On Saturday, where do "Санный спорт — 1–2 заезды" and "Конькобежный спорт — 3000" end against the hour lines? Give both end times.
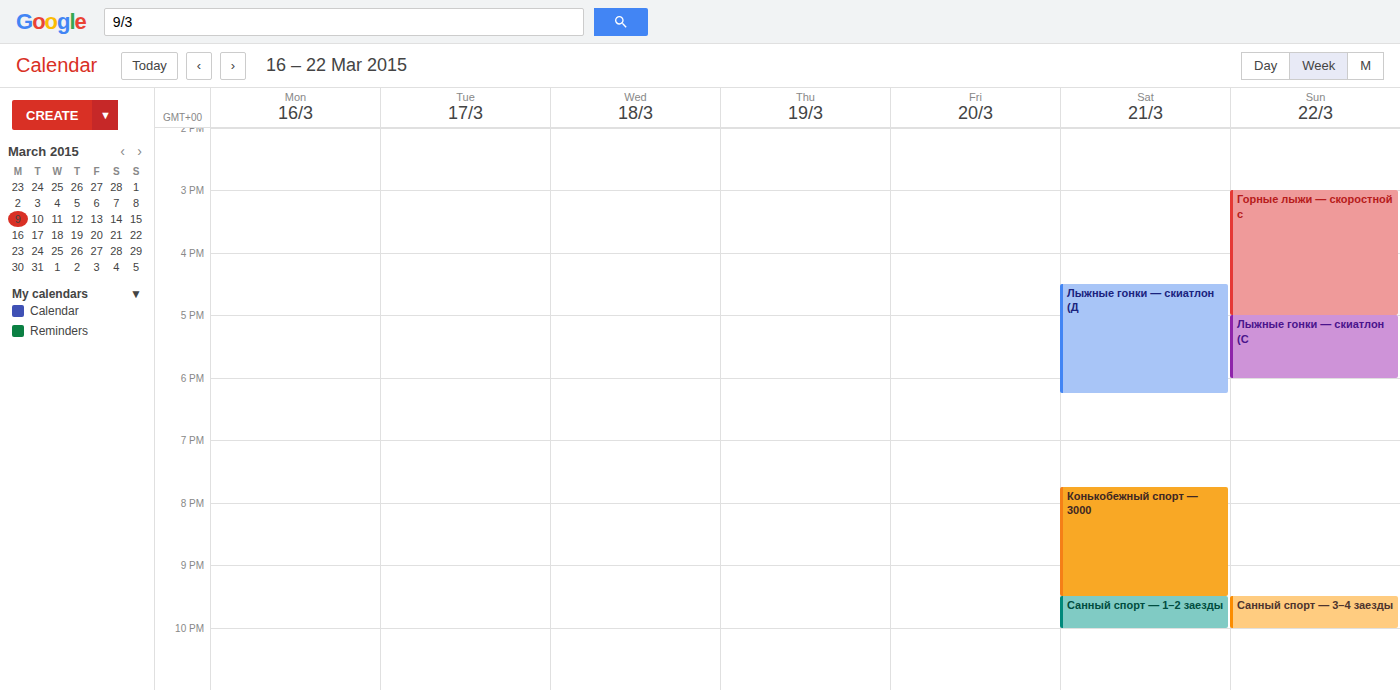
"Санный спорт — 1–2 заезды": 10:00 PM, exactly on the 10 PM line. "Конькобежный спорт — 3000": 9:30 PM, halfway between the 9 PM and 10 PM lines.